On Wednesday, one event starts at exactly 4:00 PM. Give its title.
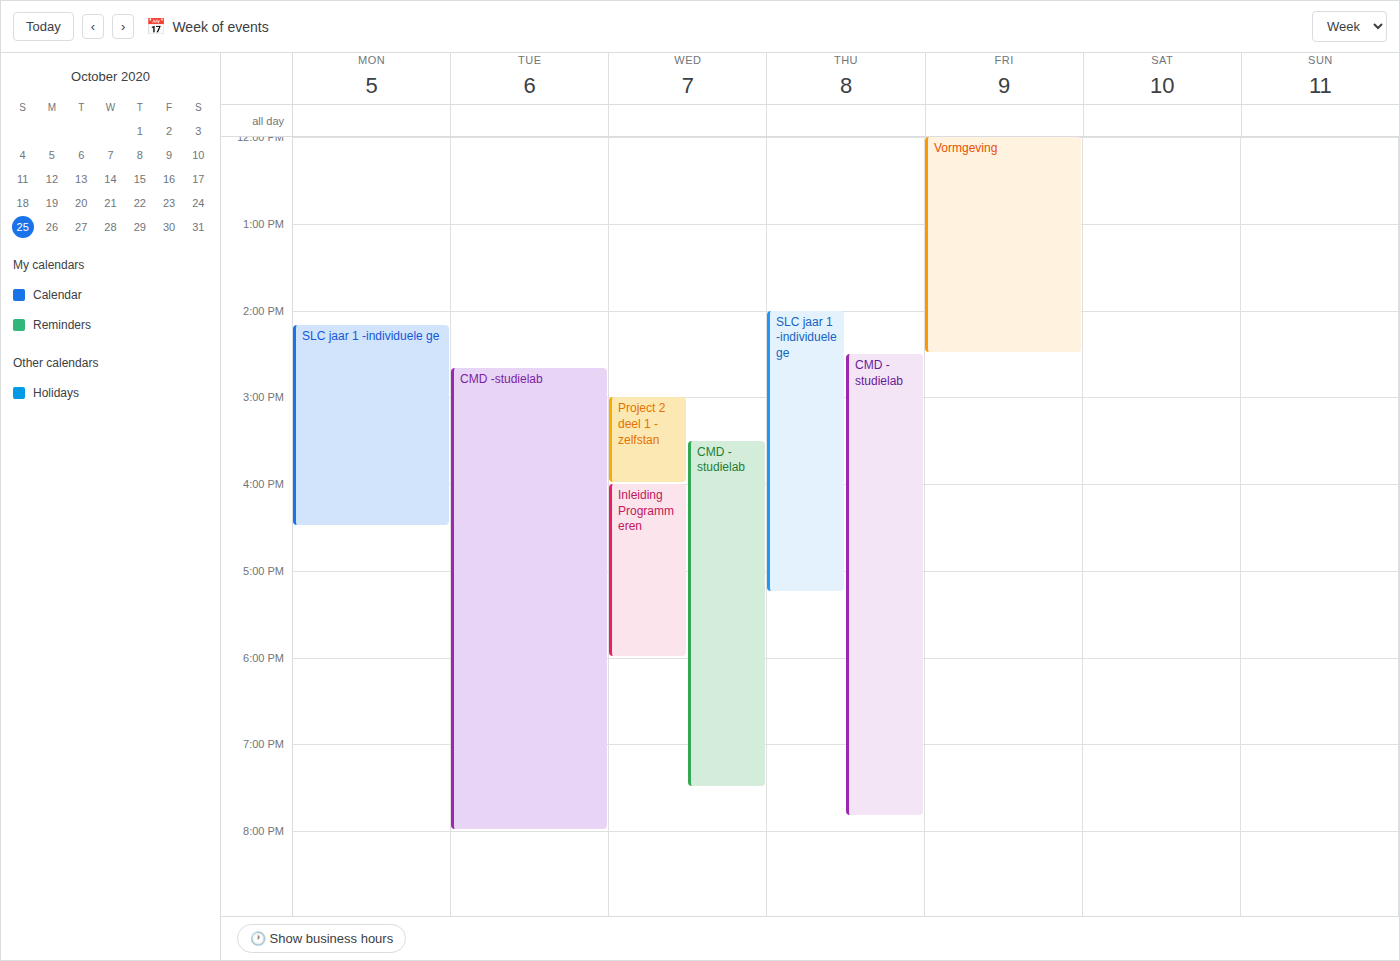
"Inleiding Programmeren"